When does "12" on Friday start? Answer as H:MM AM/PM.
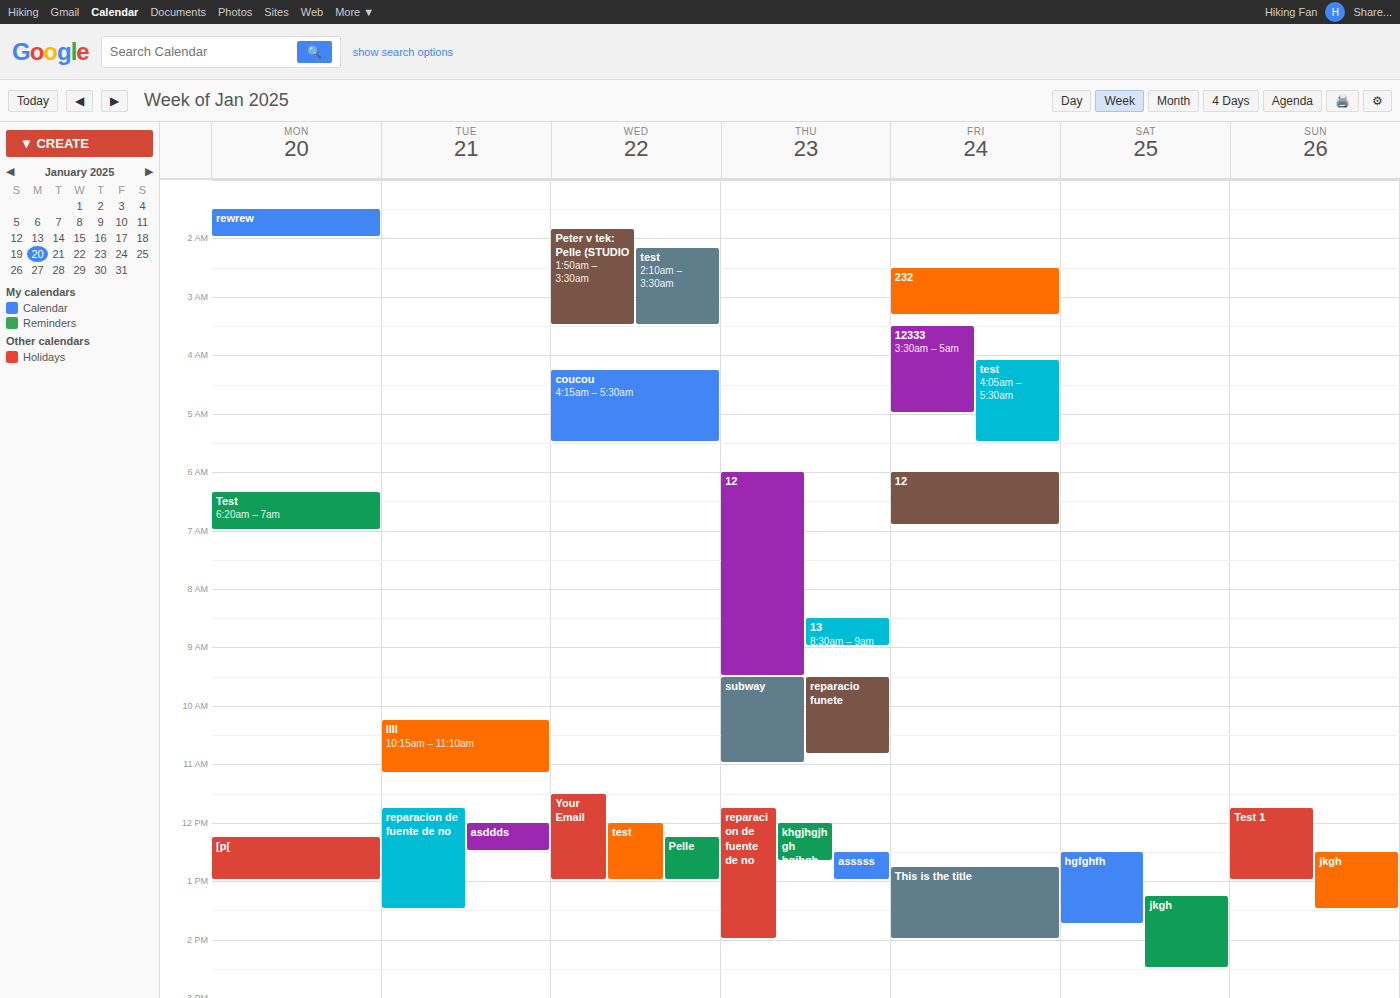
6:00 AM